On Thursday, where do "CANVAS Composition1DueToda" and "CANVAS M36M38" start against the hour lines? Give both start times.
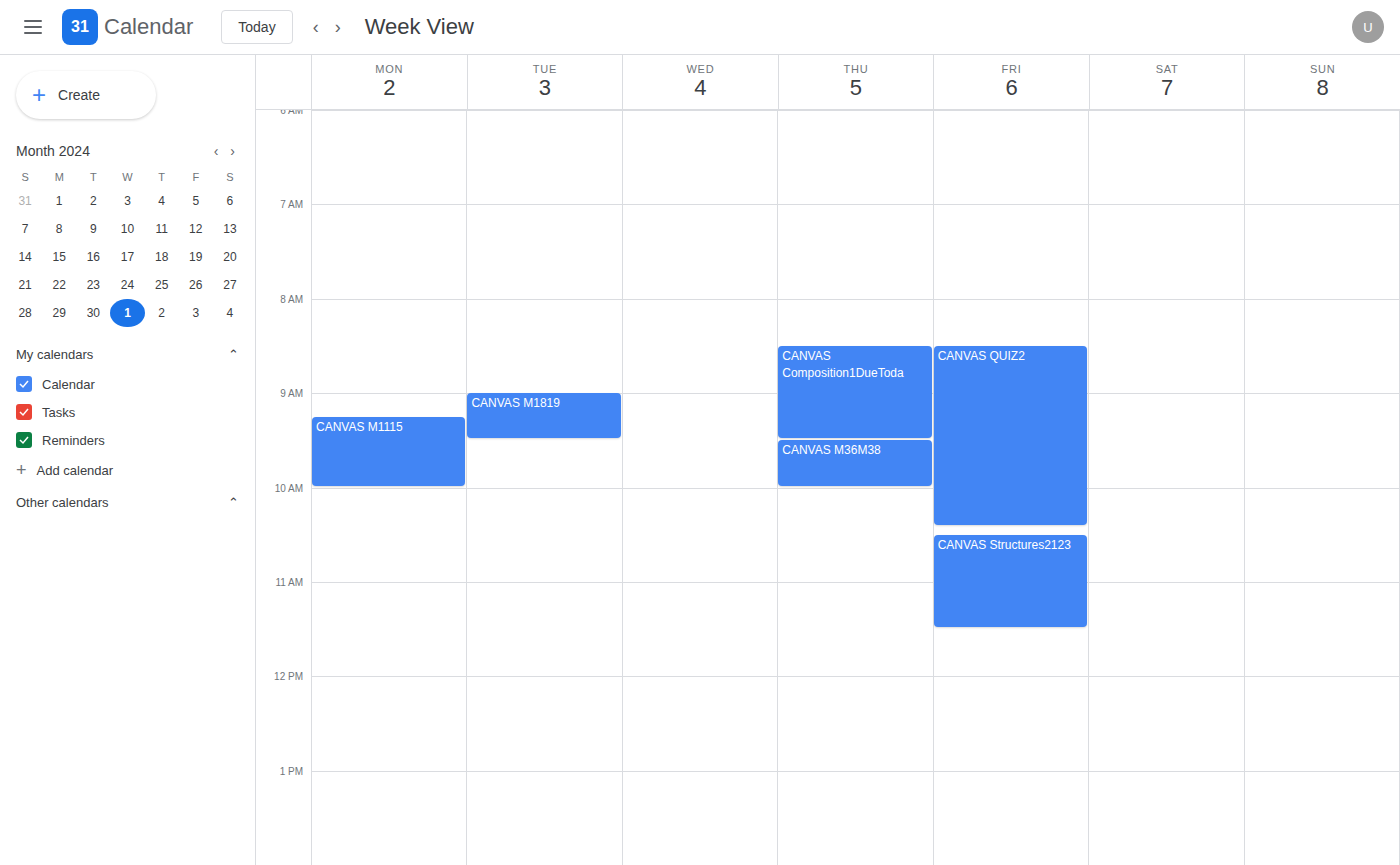
"CANVAS Composition1DueToda": 8:30 AM, halfway between the 8 AM and 9 AM lines. "CANVAS M36M38": 9:30 AM, halfway between the 9 AM and 10 AM lines.